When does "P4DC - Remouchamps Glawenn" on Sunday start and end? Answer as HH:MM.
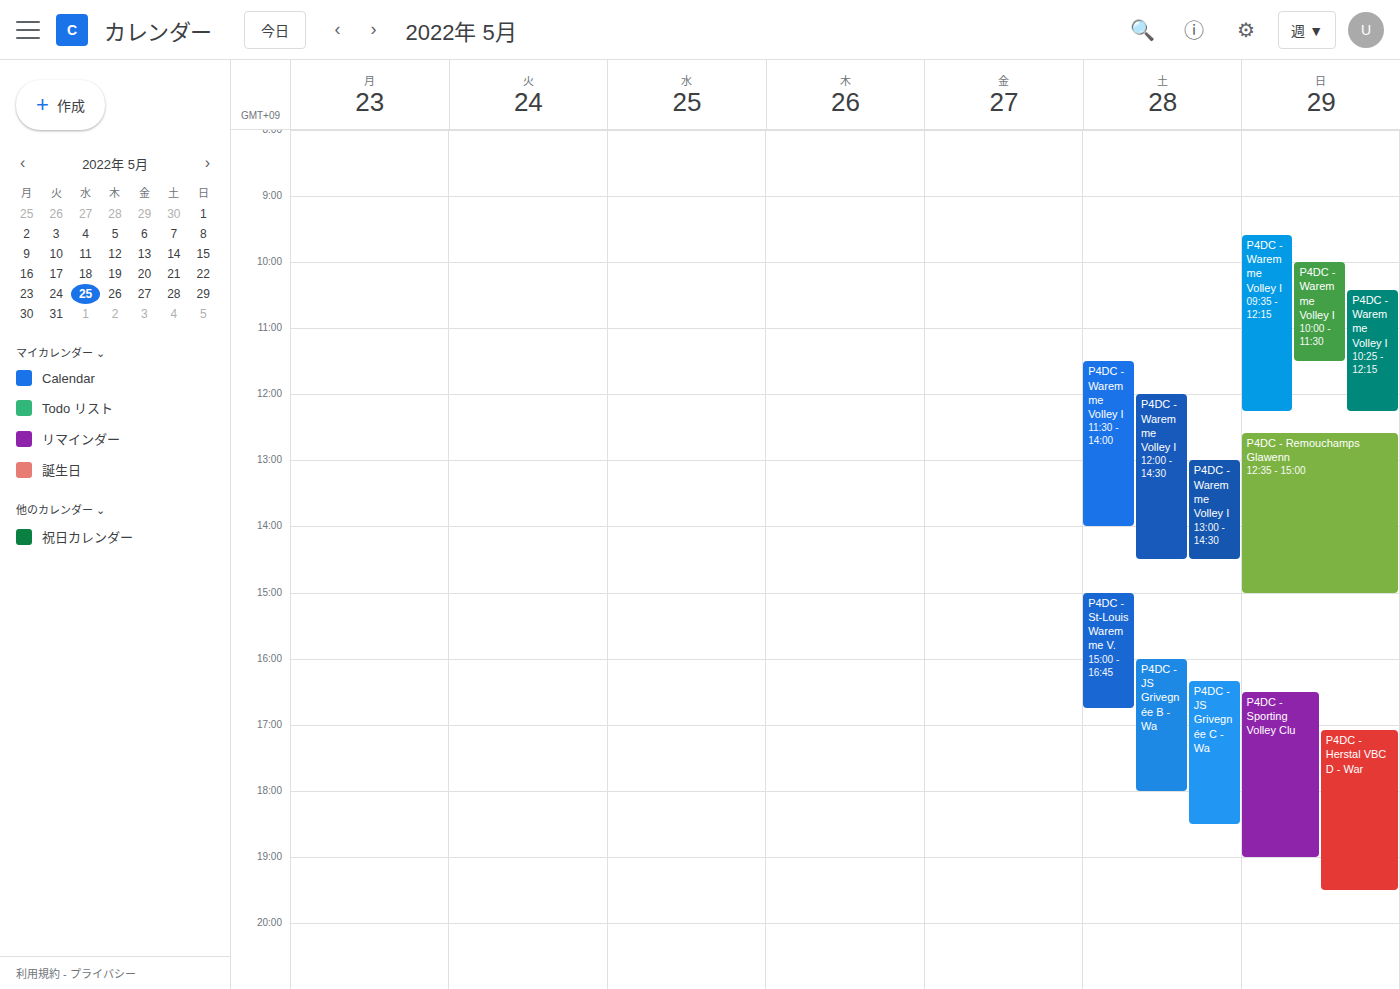
12:35 to 15:00